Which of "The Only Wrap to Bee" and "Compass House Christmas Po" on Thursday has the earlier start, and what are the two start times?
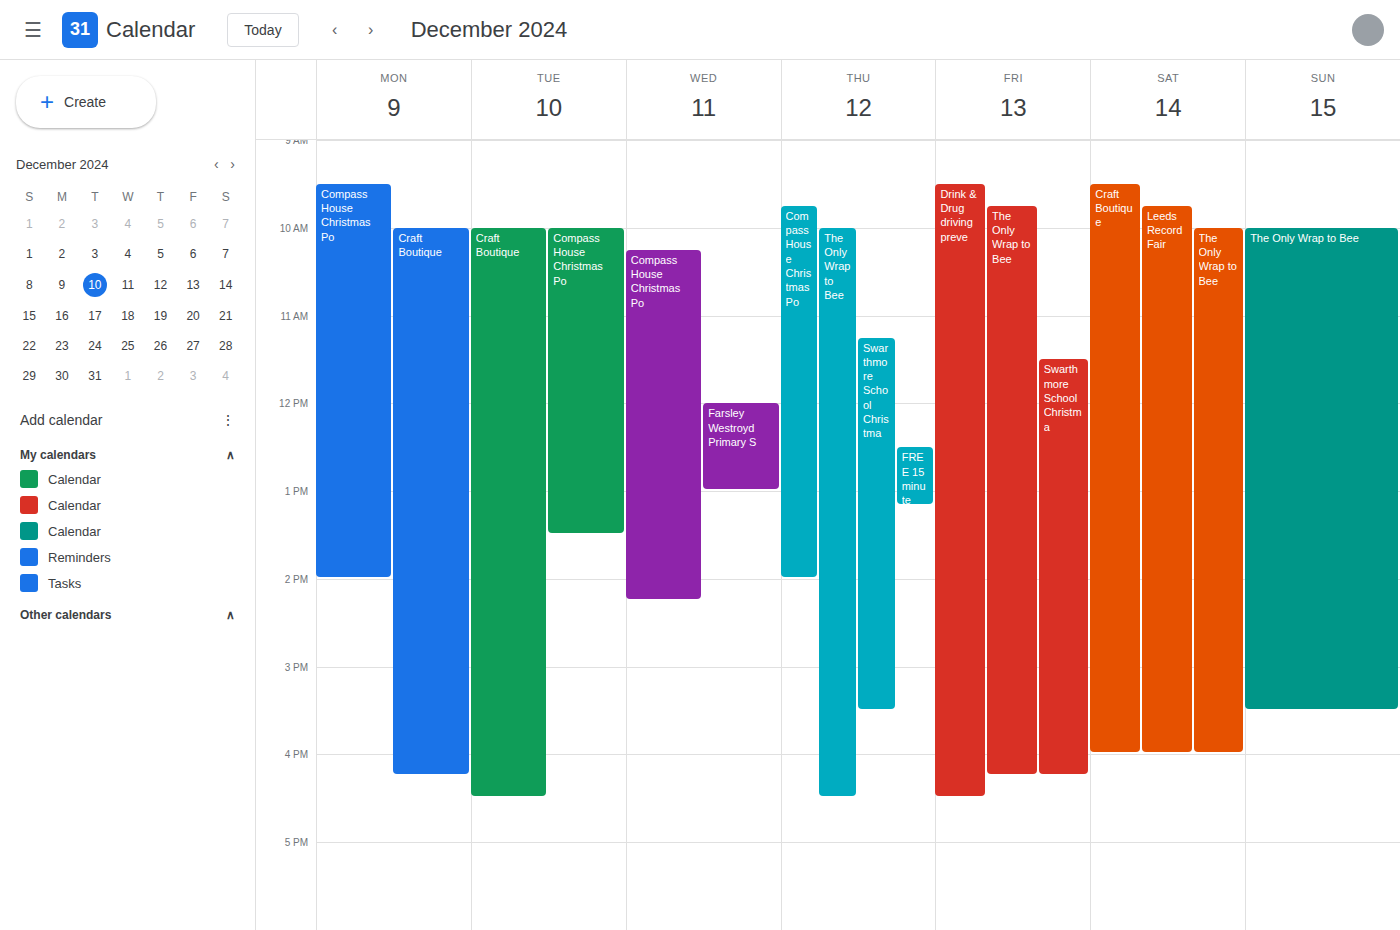
"Compass House Christmas Po" 09:45; "The Only Wrap to Bee" 10:00.